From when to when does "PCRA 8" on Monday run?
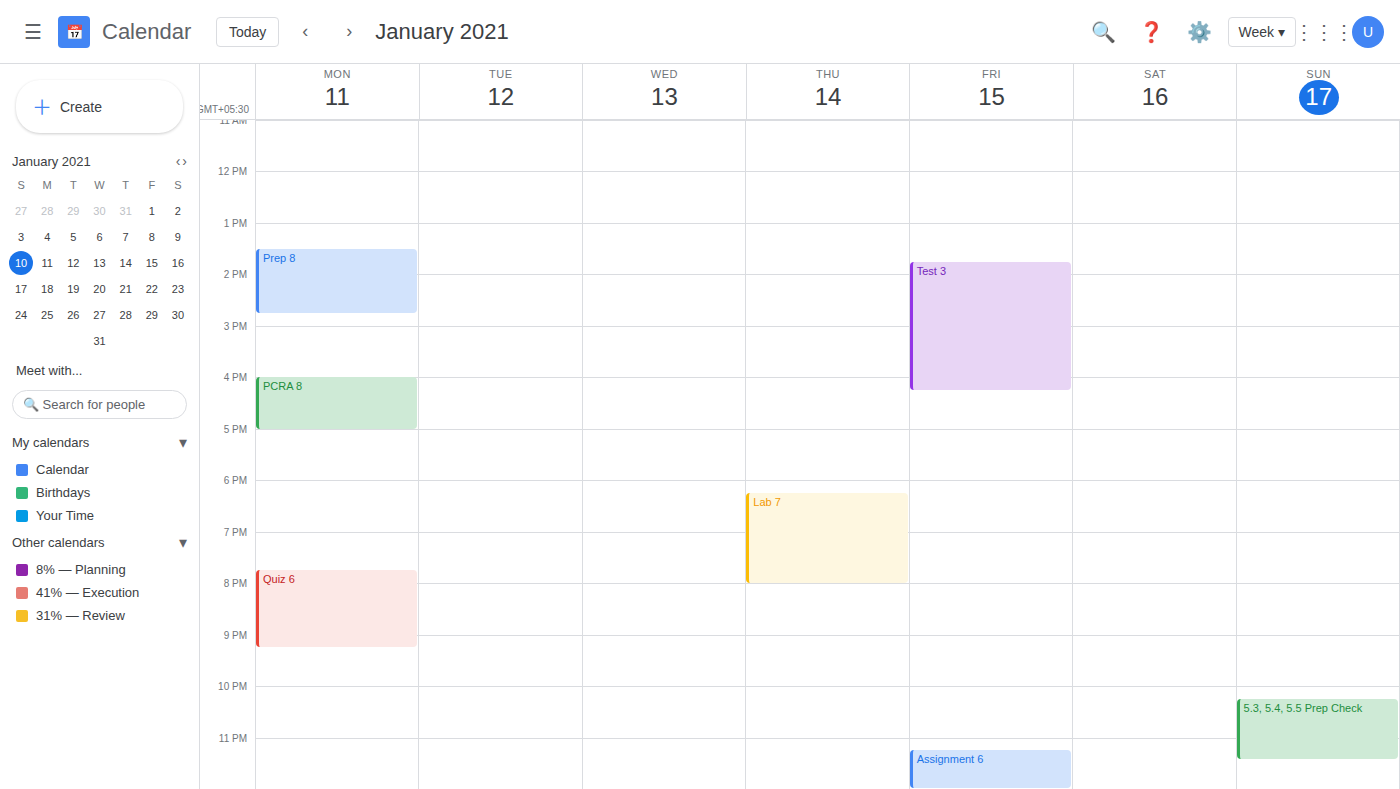
4:00 PM to 5:00 PM